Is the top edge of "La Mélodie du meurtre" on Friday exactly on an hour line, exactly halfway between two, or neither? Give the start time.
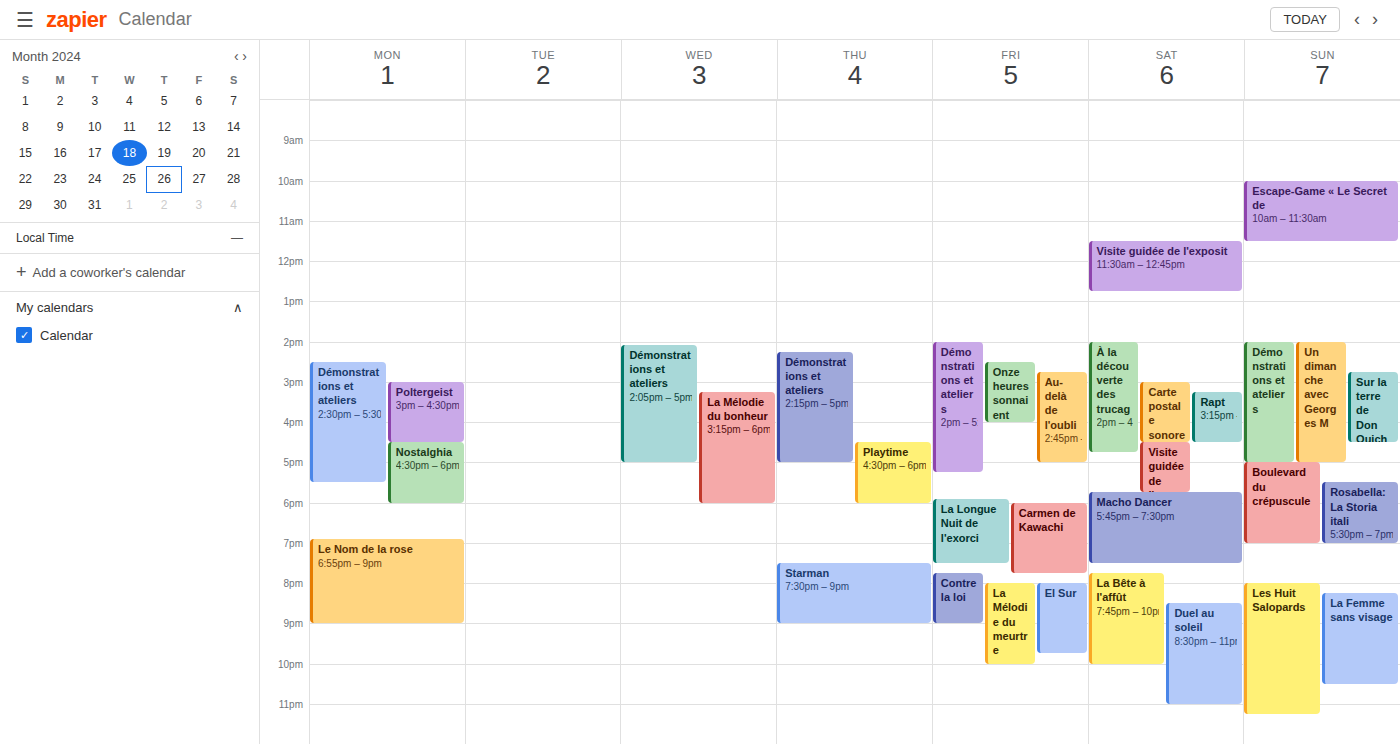
8:00 PM -- exactly on the 8 PM line.